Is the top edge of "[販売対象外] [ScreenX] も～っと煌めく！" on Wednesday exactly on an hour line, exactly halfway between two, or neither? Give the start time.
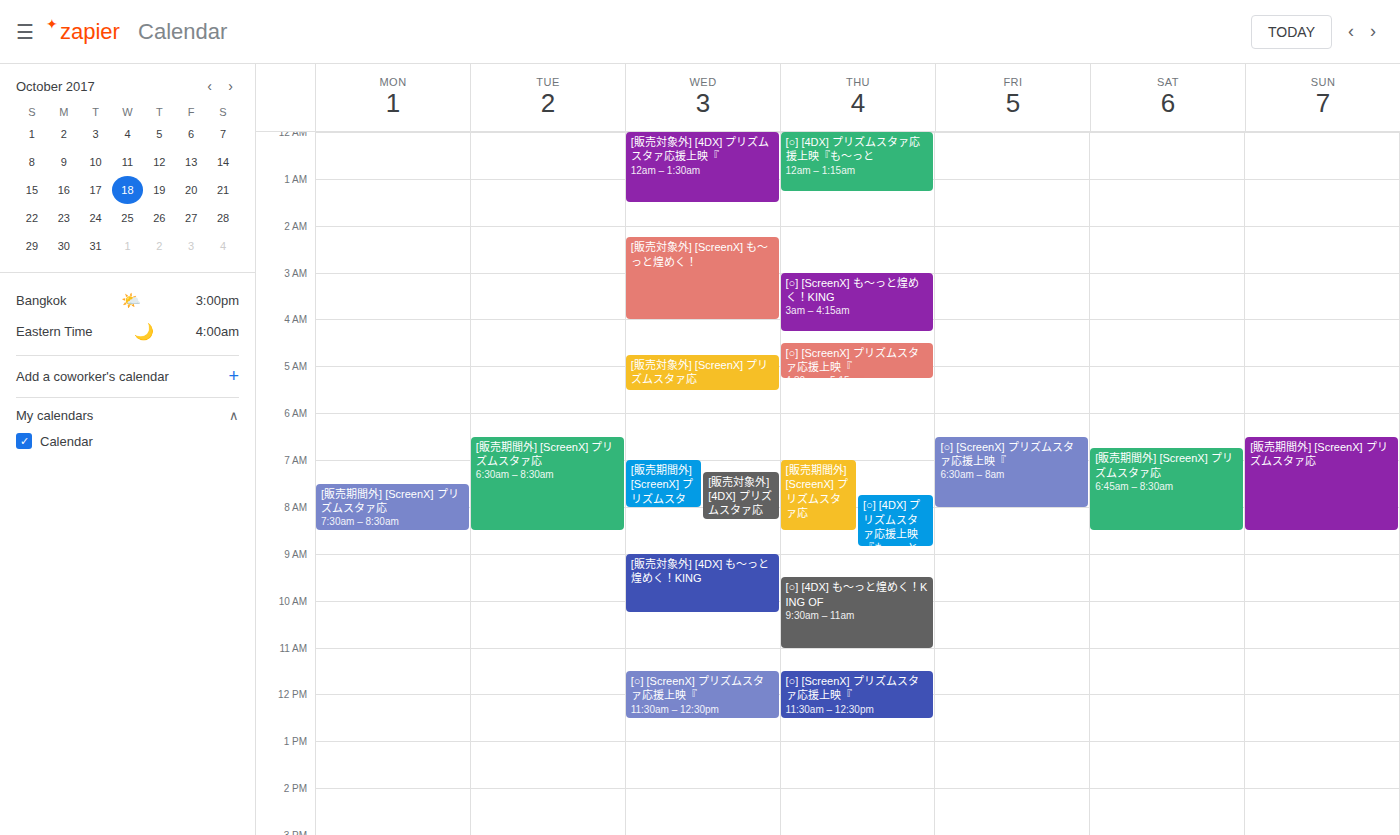
2:15 AM -- neither: a quarter of the way from the 2 AM line to the 3 AM line.